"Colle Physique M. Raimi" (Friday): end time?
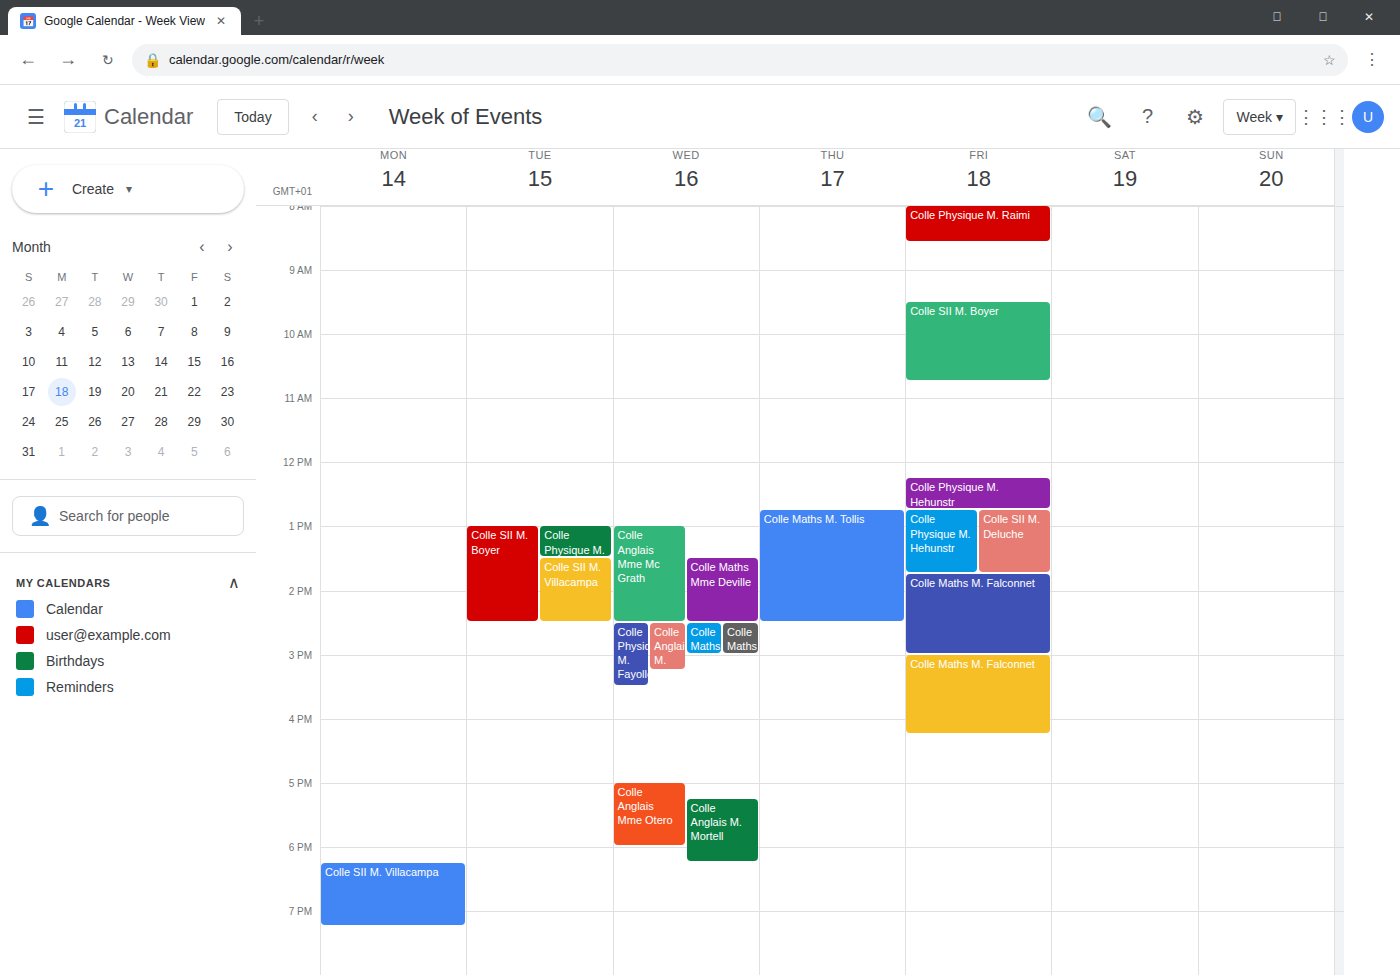
8:35 AM